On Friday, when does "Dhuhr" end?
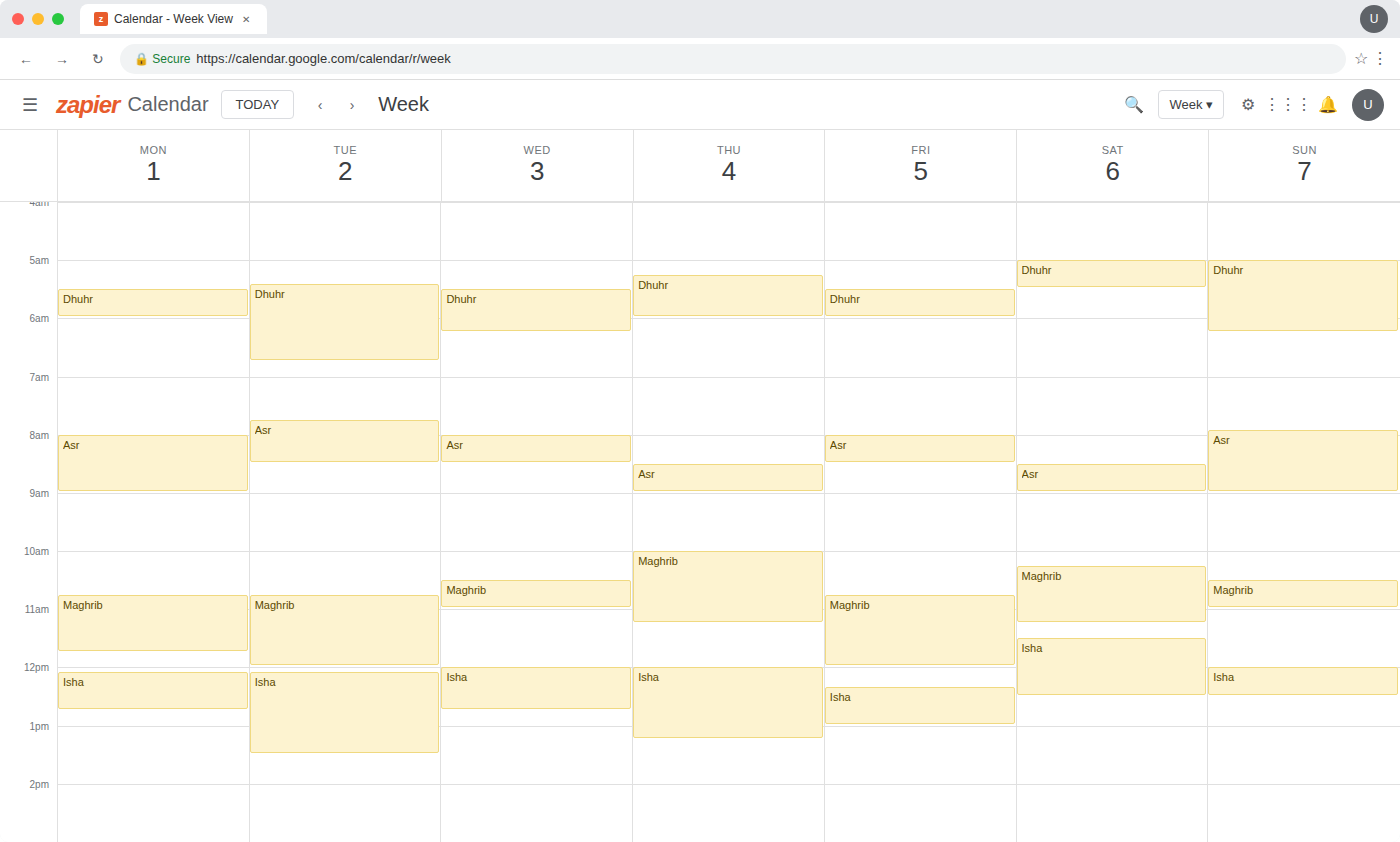
6:00 AM